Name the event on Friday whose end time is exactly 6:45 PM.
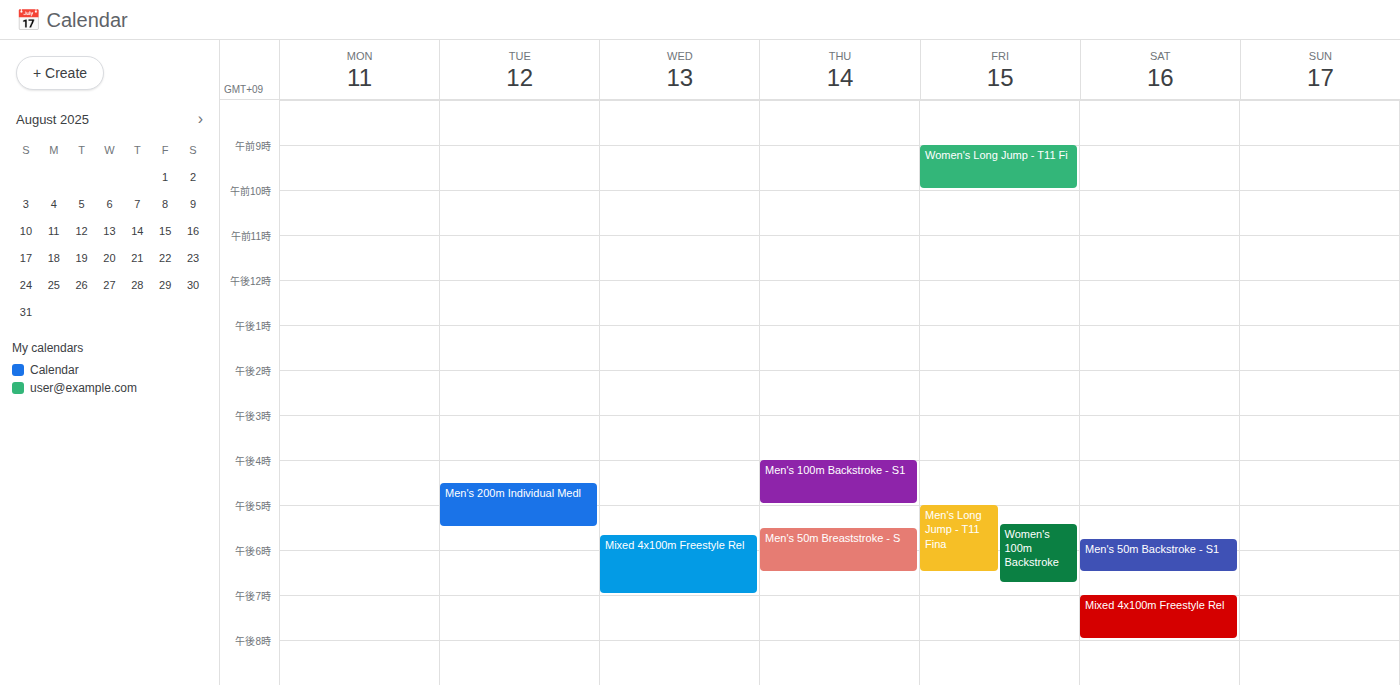
"Women's 100m Backstroke"